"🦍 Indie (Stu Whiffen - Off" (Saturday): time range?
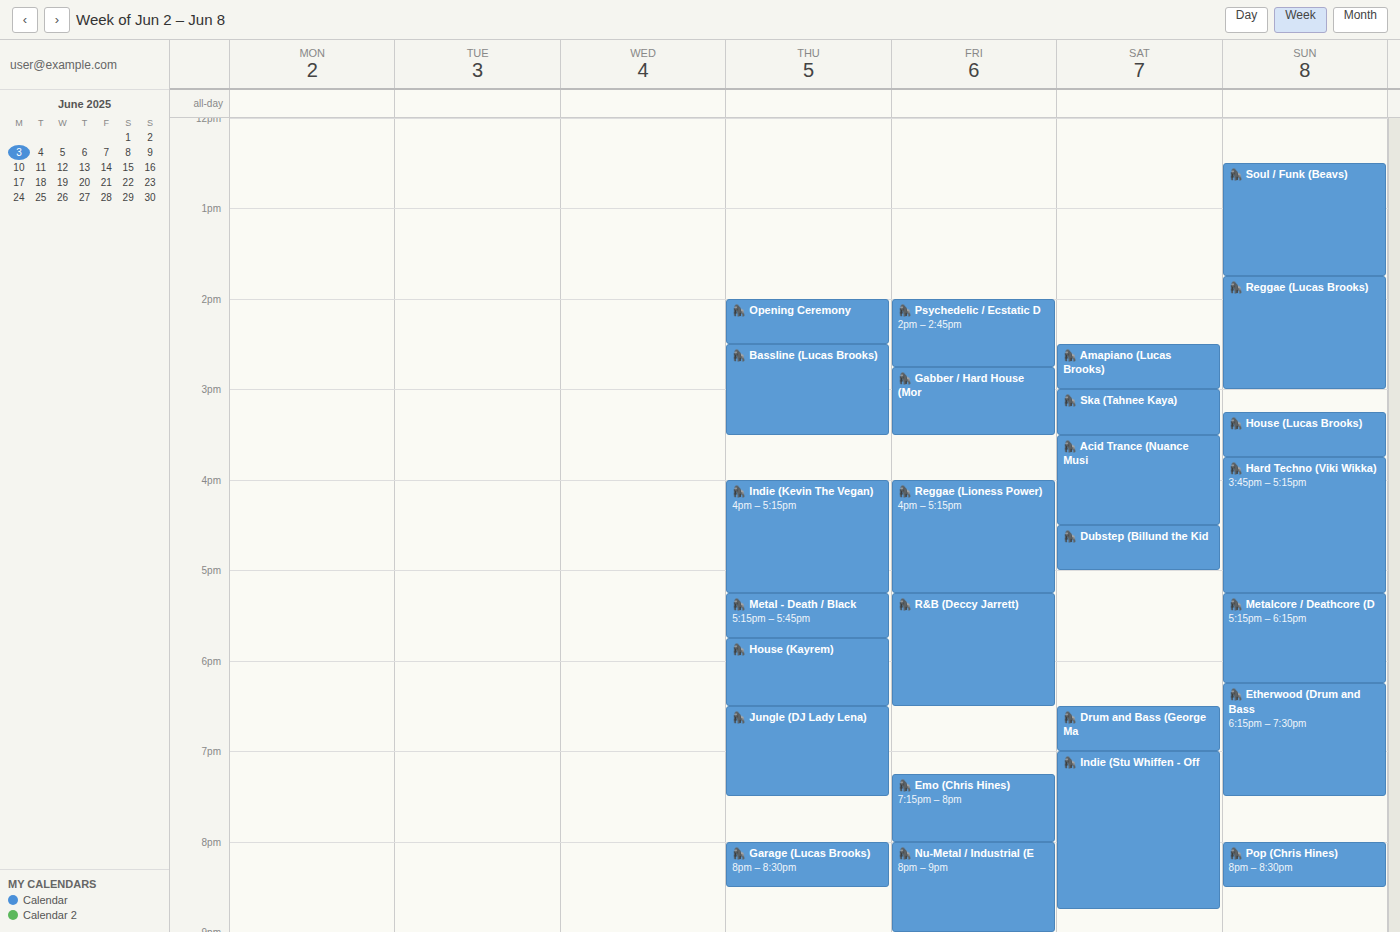
7:00 PM to 8:45 PM